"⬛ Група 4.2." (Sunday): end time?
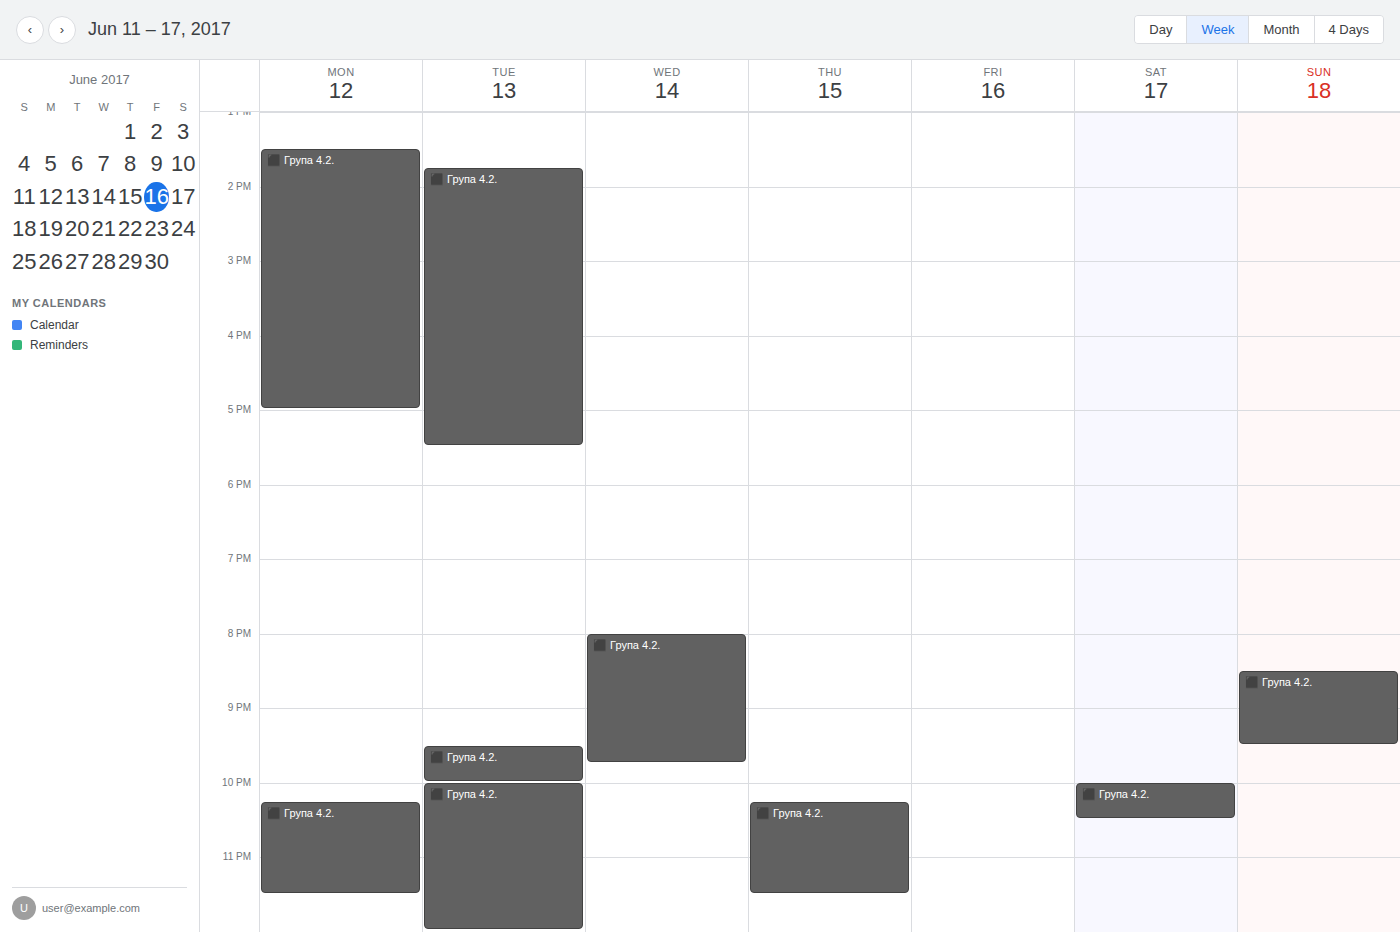
9:30 PM